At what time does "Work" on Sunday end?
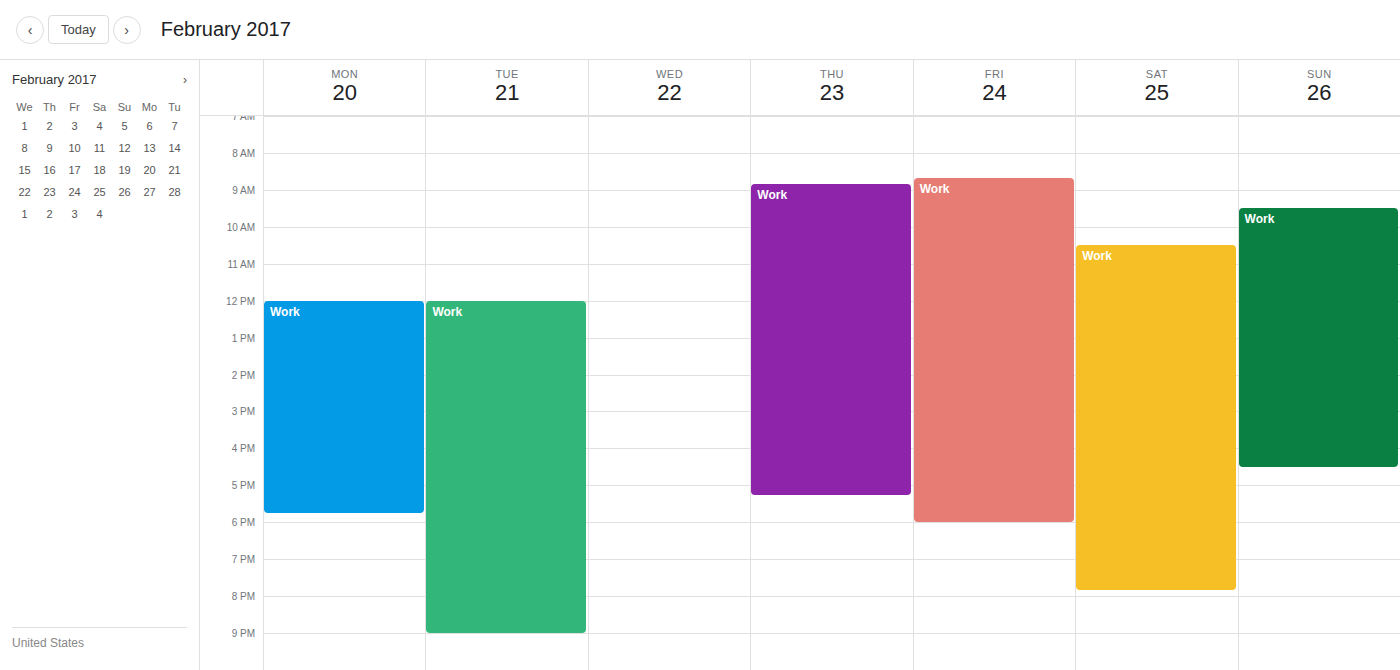
4:30 PM